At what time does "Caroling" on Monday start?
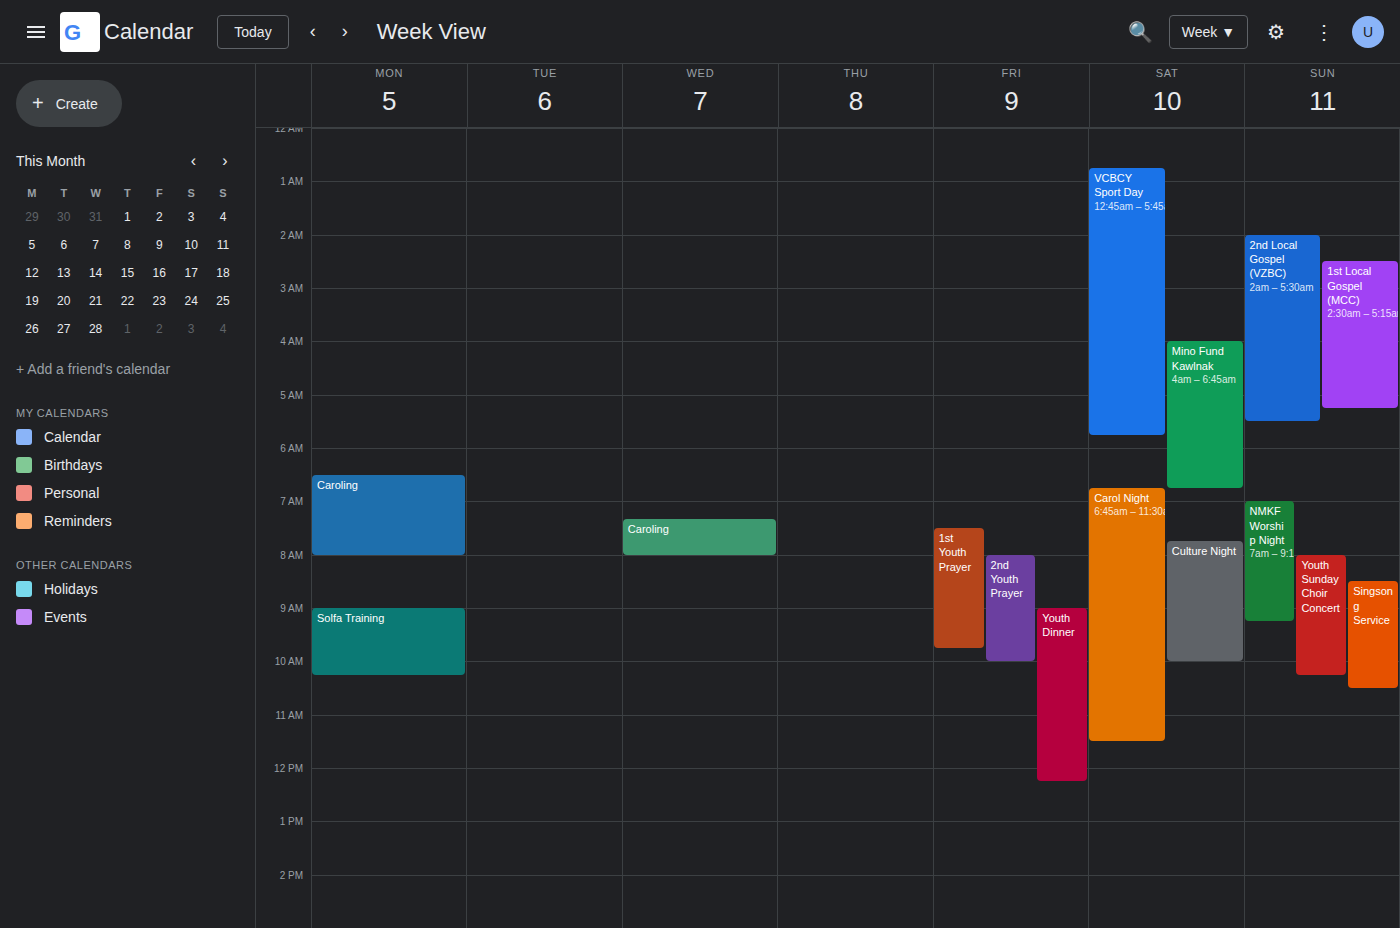
6:30 AM